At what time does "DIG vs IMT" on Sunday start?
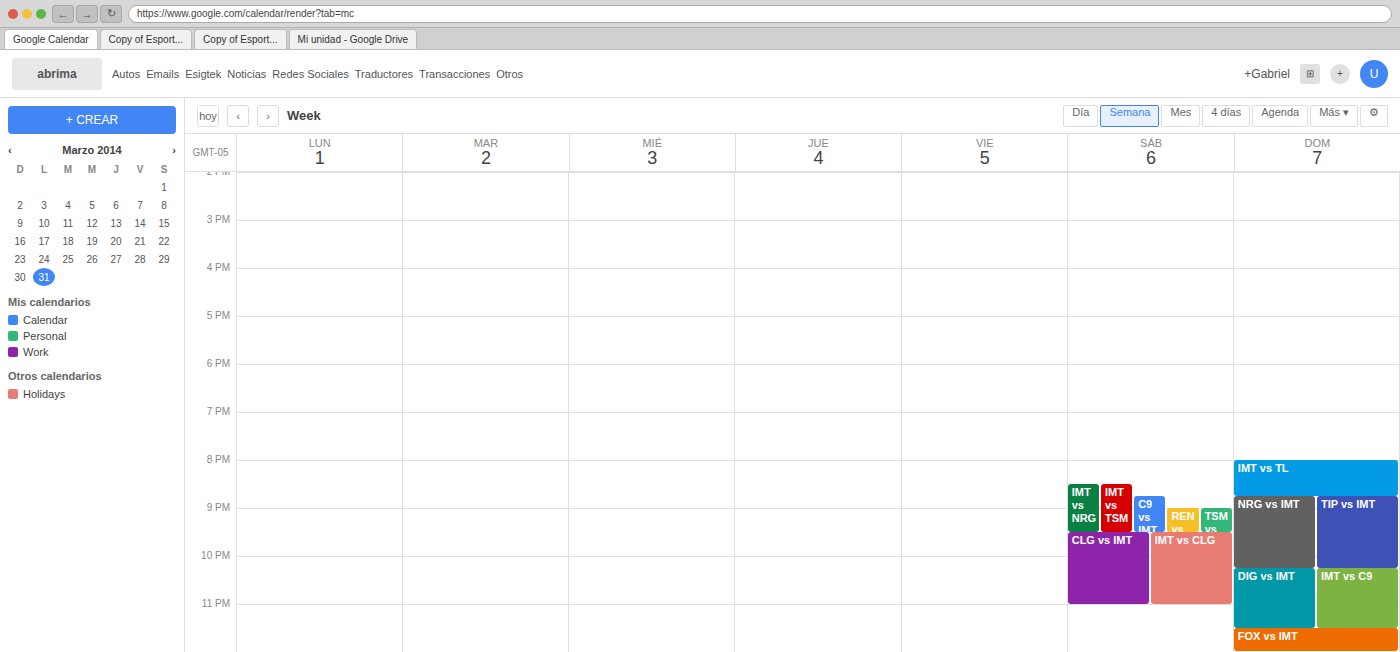
10:15 PM